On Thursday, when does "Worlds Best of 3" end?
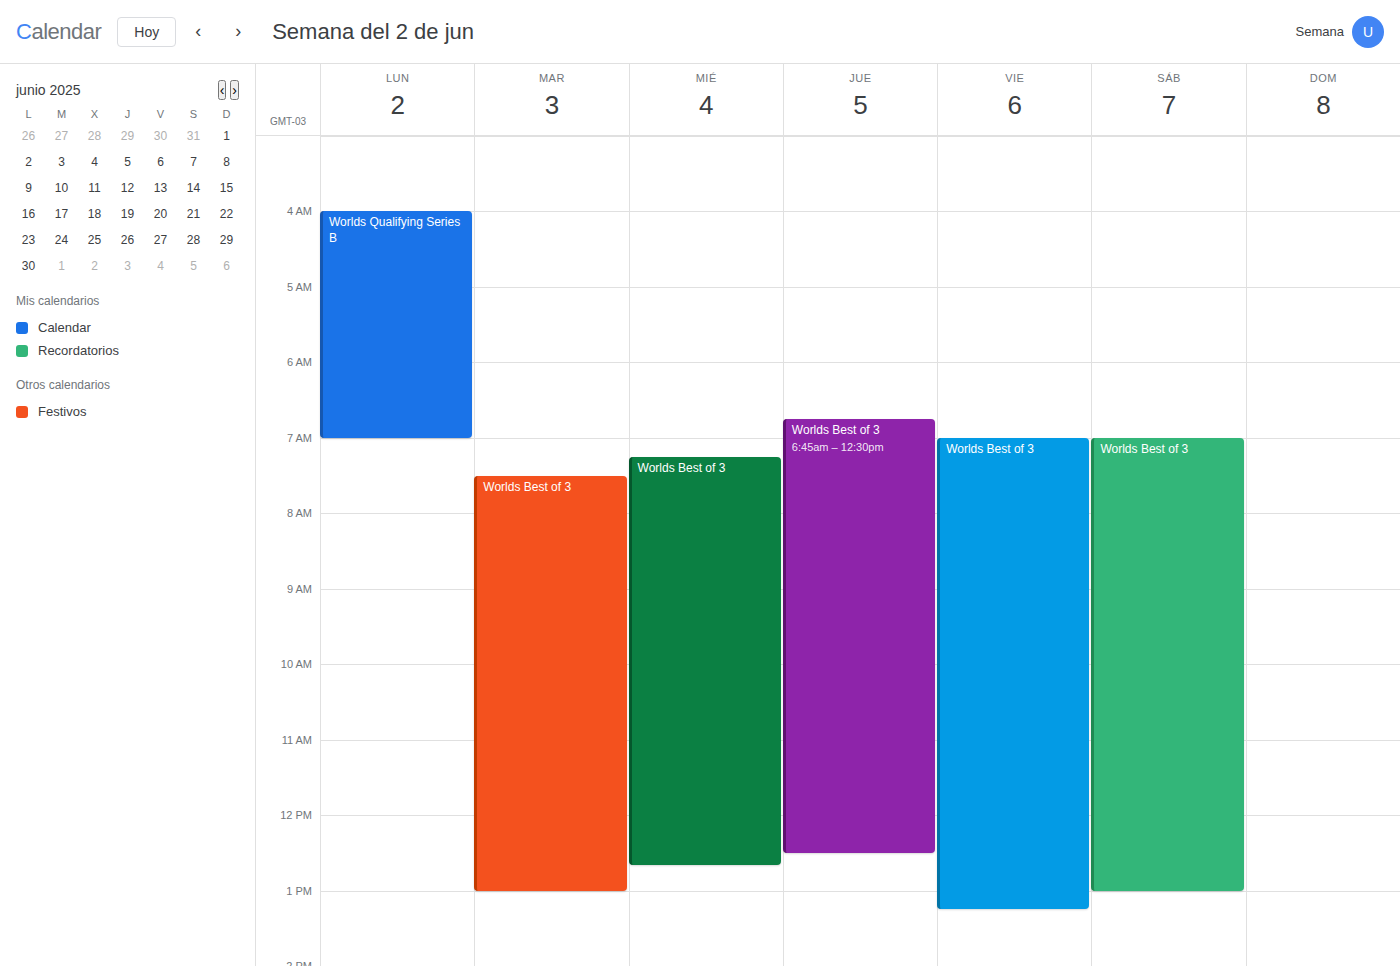
12:30 PM